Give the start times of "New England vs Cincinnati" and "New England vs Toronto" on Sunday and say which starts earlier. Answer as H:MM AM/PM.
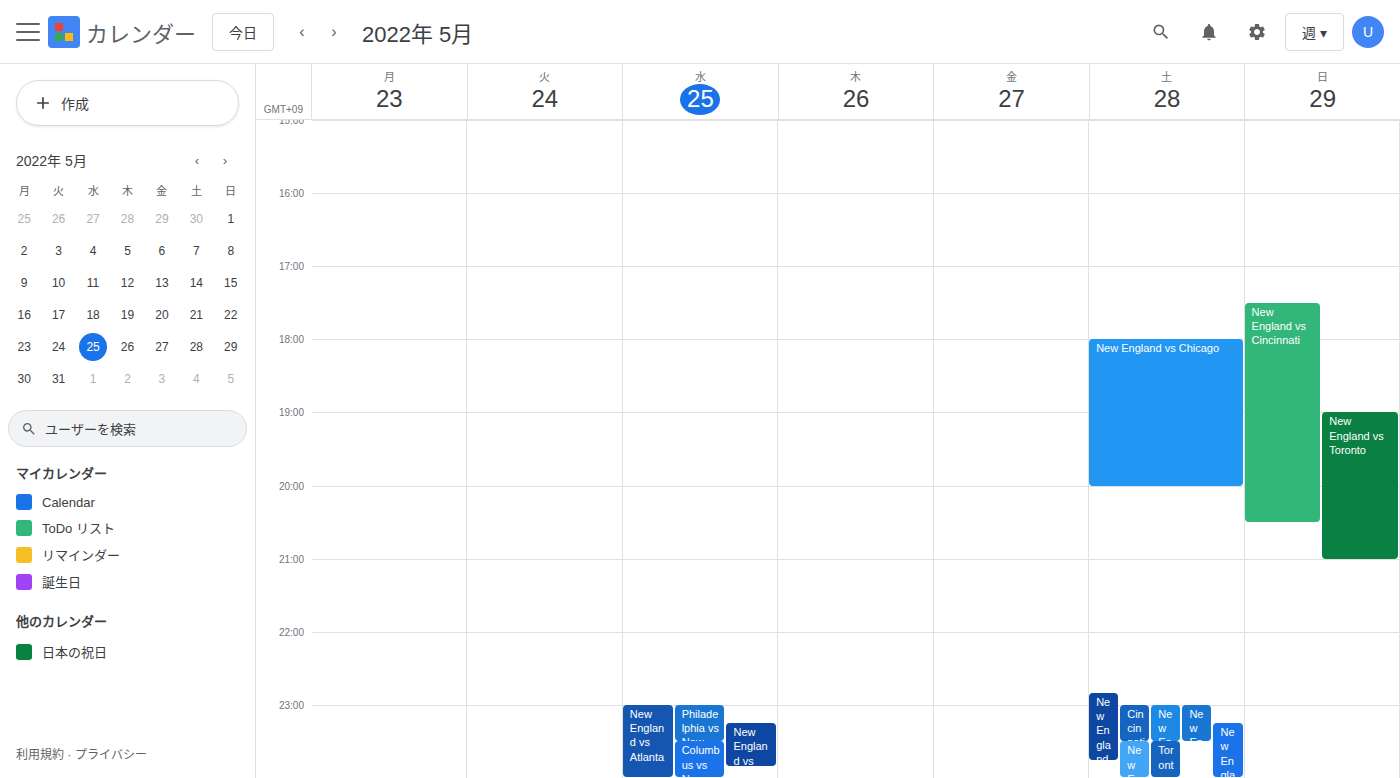
"New England vs Cincinnati" 5:30 PM; "New England vs Toronto" 7:00 PM.